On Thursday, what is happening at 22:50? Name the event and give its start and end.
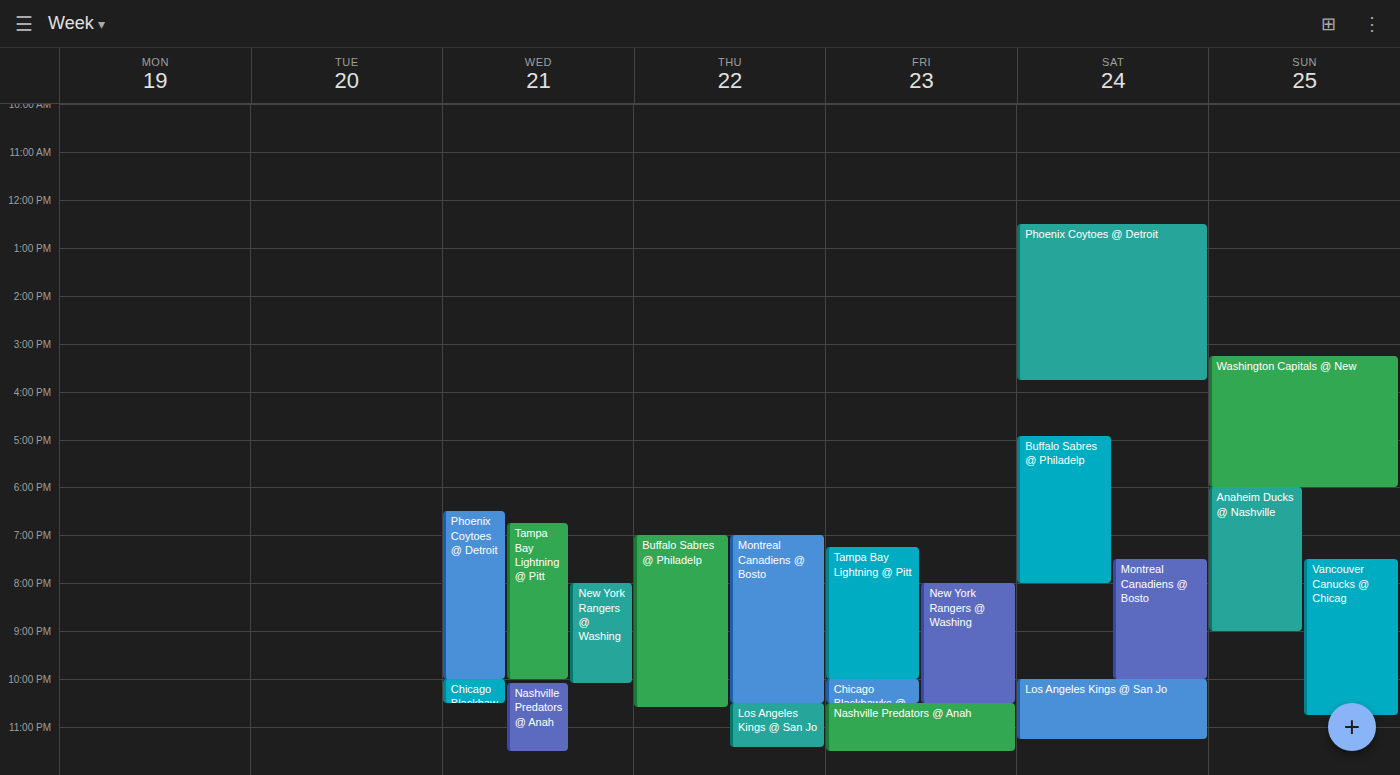
"Los Angeles Kings @ San Jo", 22:30 to 23:25